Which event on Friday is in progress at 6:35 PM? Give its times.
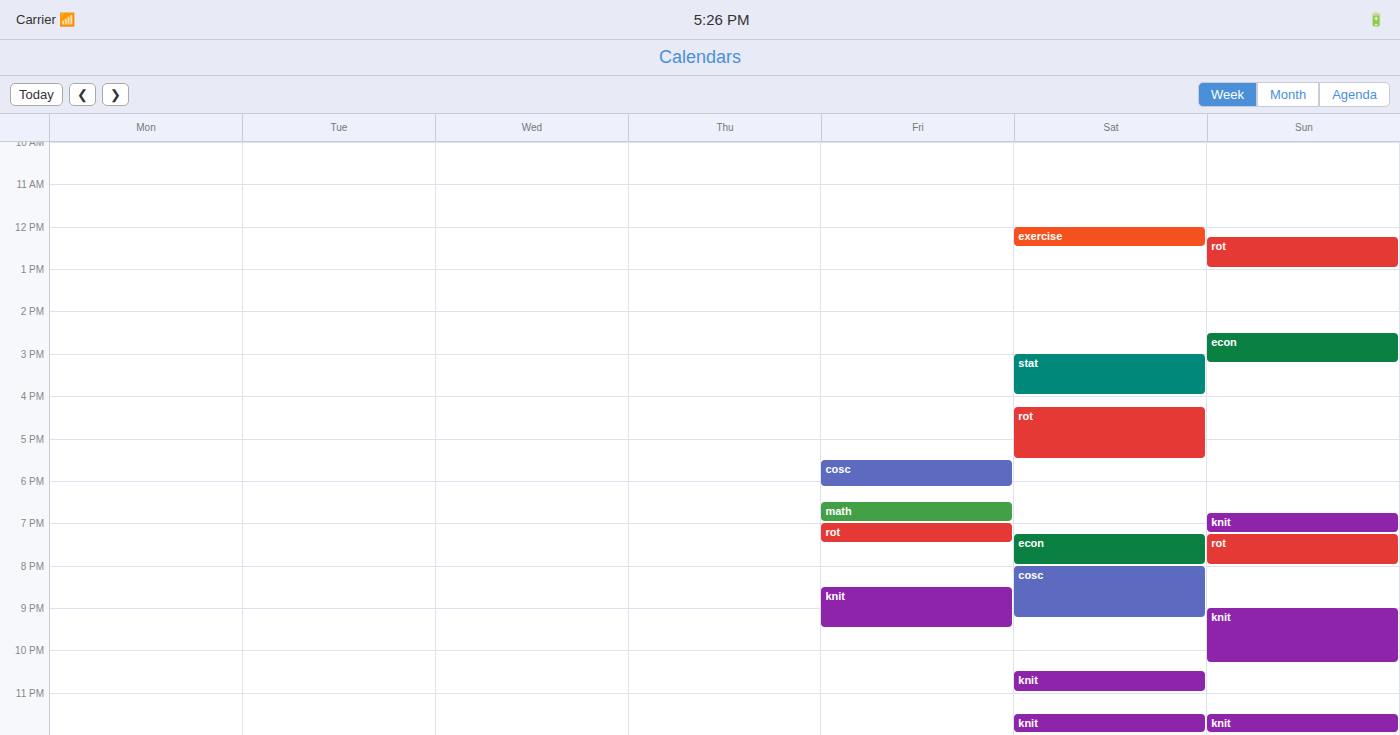
"math", 6:30 PM to 7:00 PM